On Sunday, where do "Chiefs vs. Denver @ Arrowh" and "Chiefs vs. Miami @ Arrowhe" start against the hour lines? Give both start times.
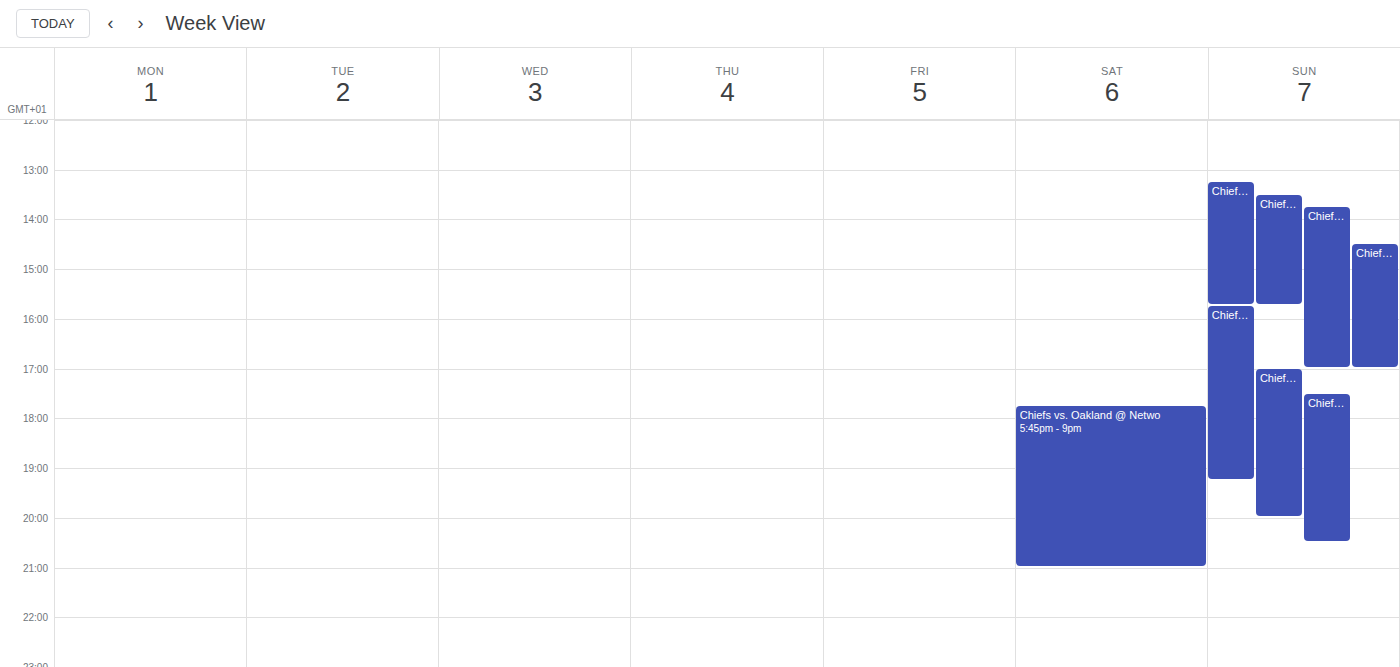
"Chiefs vs. Denver @ Arrowh": 1:30 PM, halfway between the 1 PM and 2 PM lines. "Chiefs vs. Miami @ Arrowhe": 1:15 PM, neither: a quarter of the way from the 1 PM line to the 2 PM line.